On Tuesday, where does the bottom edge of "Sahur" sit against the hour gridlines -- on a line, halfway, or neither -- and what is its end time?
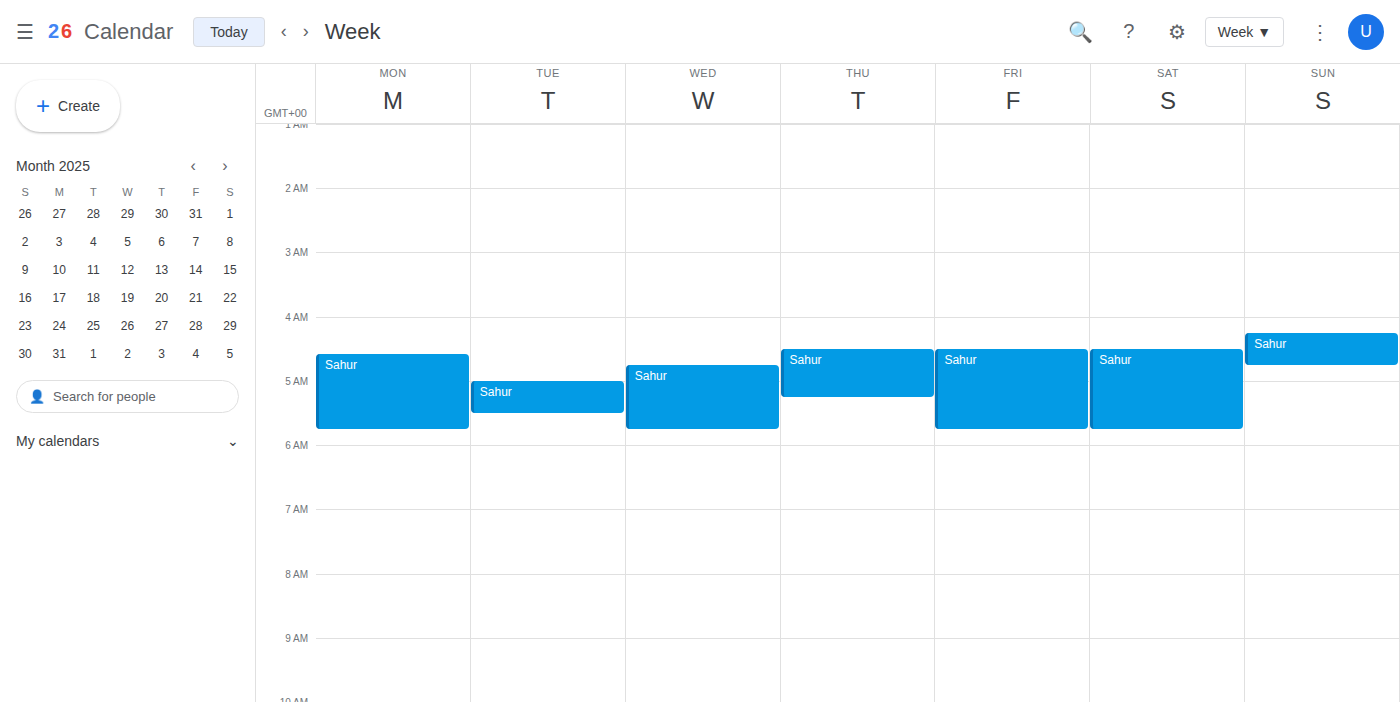
5:30 AM -- halfway between the 5 AM and 6 AM lines.